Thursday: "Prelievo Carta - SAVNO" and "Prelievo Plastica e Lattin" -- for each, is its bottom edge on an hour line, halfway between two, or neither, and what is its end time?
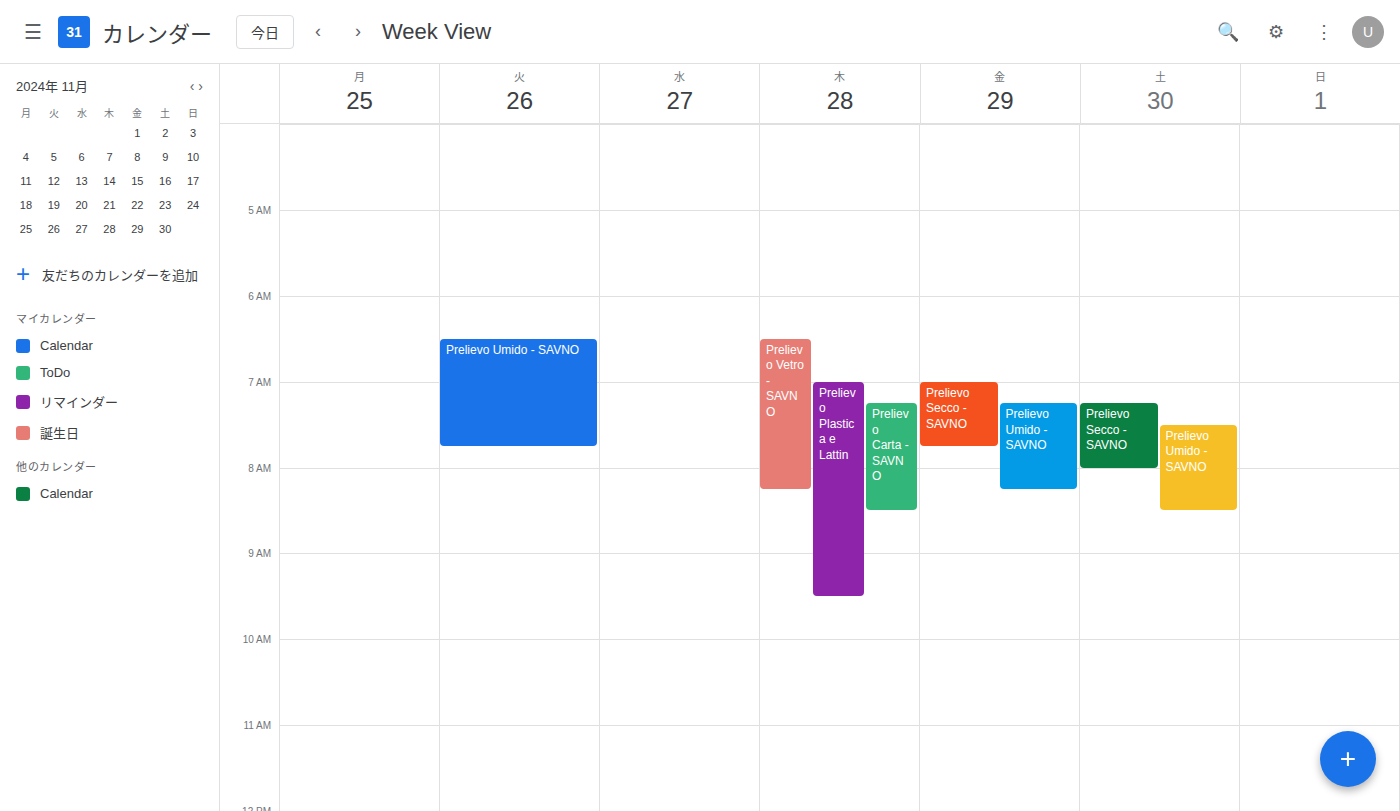
"Prelievo Carta - SAVNO": 8:30 AM, halfway between the 8 AM and 9 AM lines. "Prelievo Plastica e Lattin": 9:30 AM, halfway between the 9 AM and 10 AM lines.